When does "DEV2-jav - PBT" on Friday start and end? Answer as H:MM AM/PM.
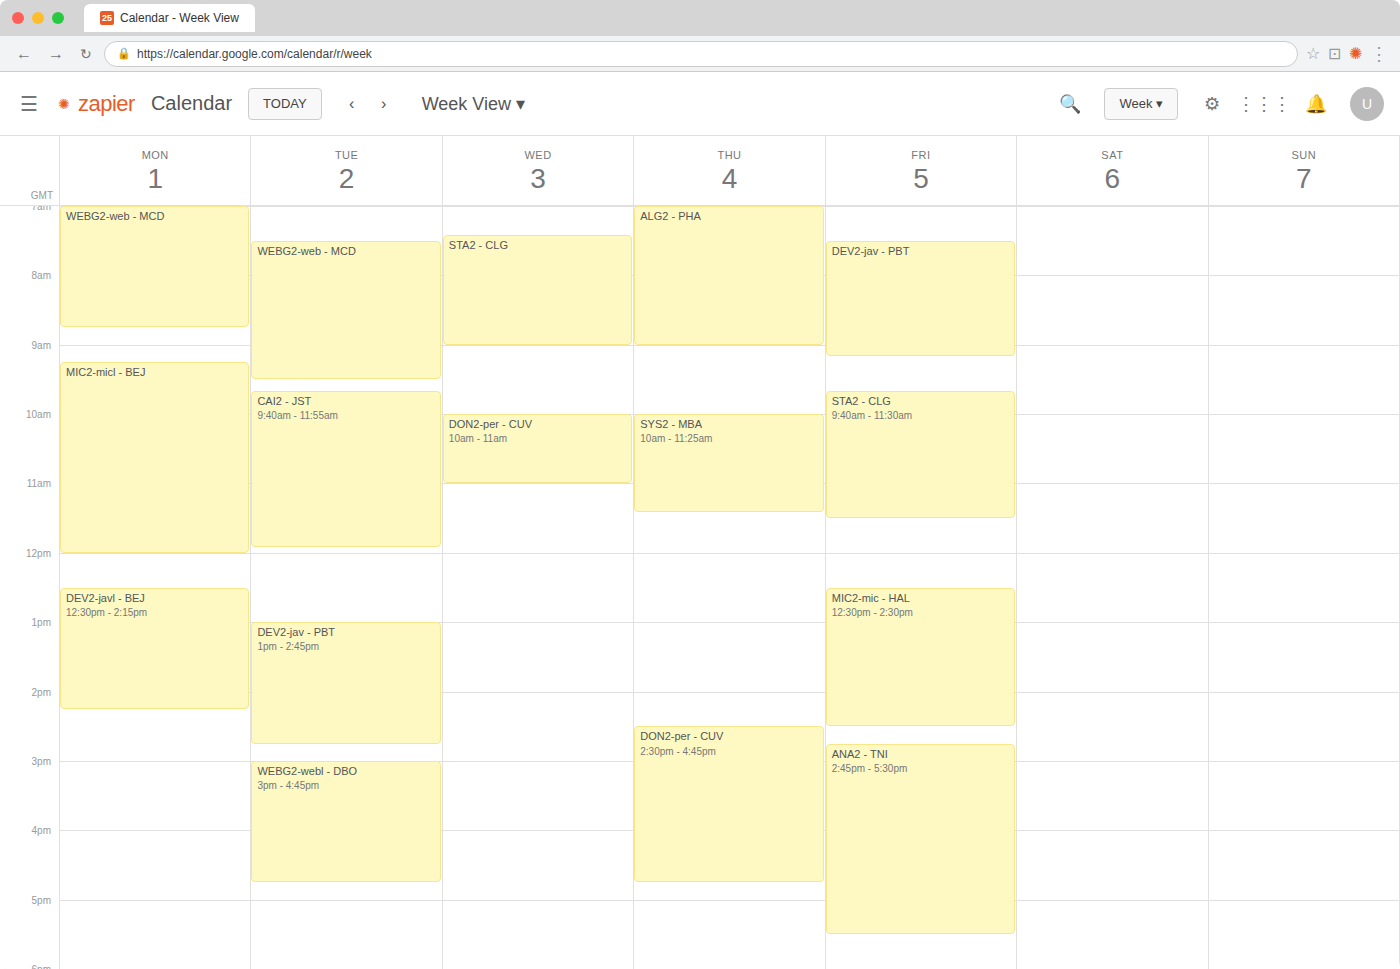
7:30 AM to 9:10 AM